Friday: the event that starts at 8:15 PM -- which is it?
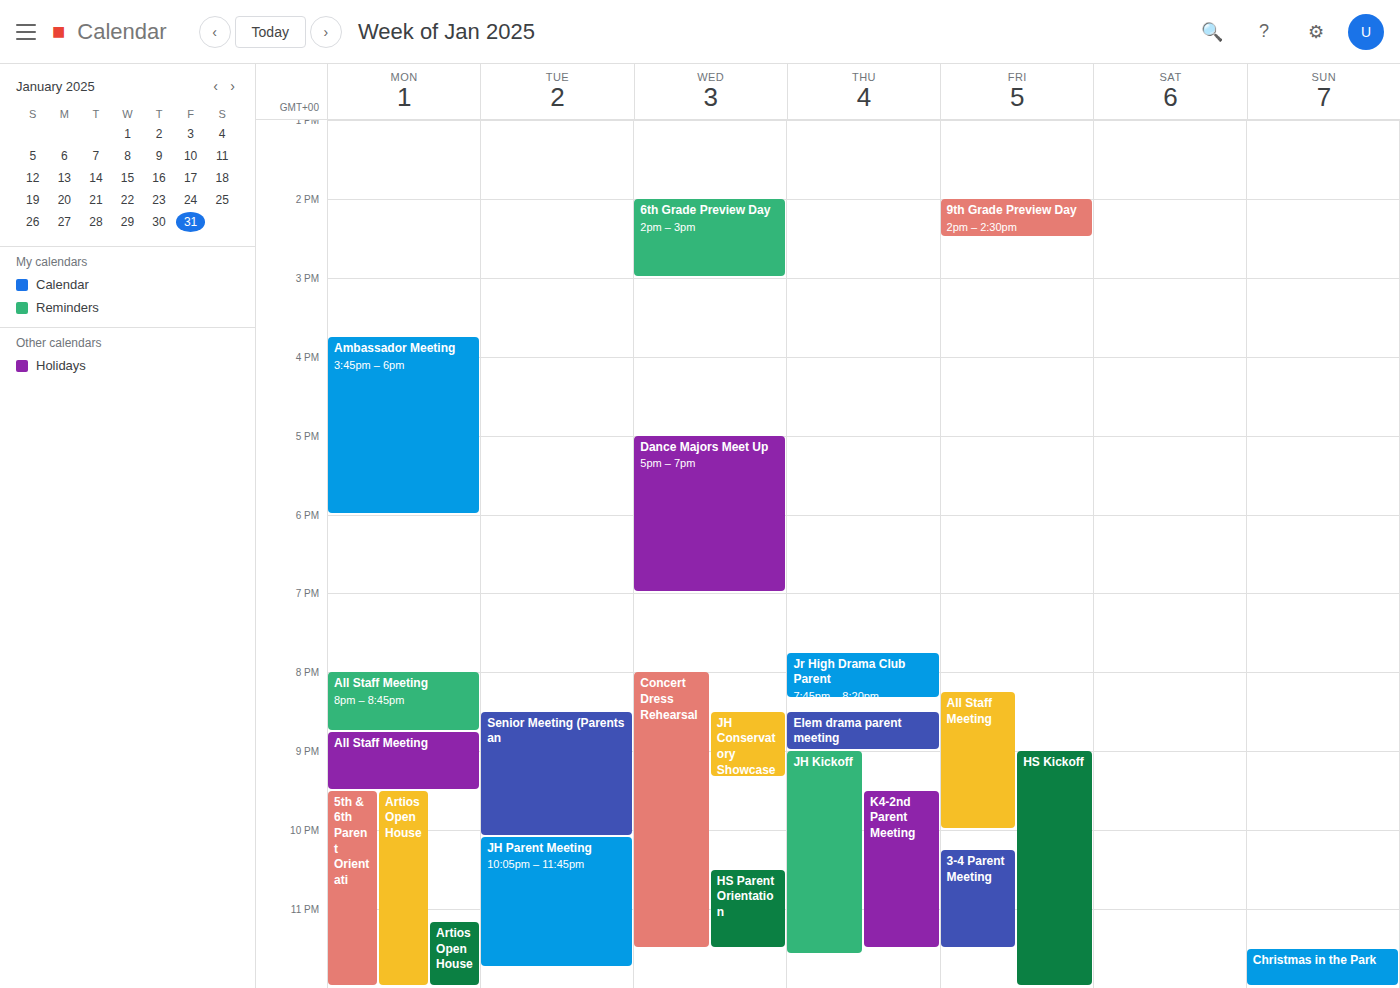
"All Staff Meeting"